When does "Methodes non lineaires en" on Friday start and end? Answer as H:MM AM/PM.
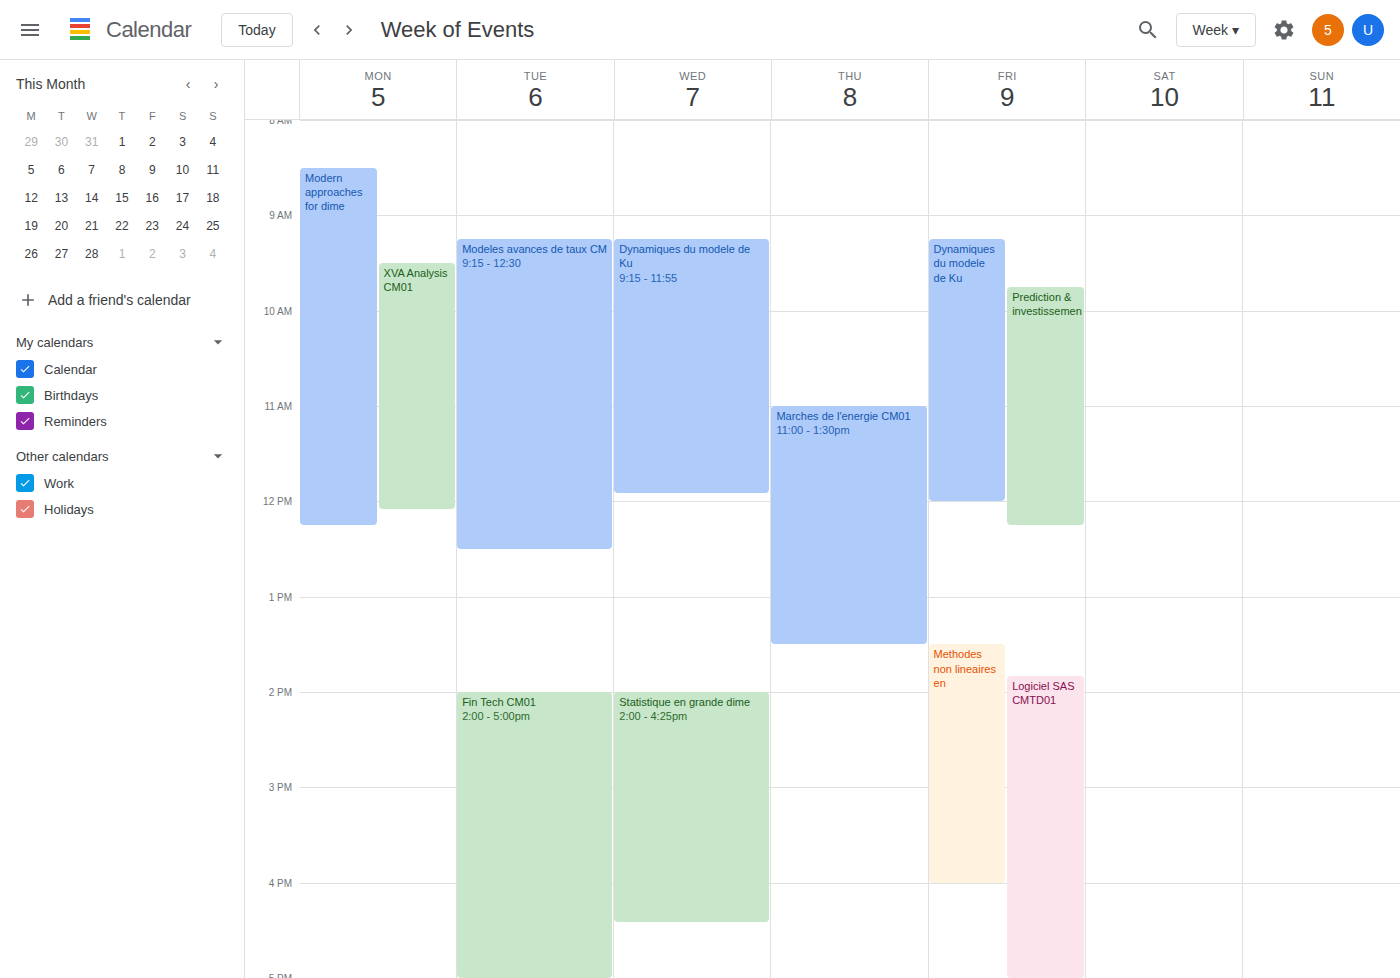
1:30 PM to 4:00 PM